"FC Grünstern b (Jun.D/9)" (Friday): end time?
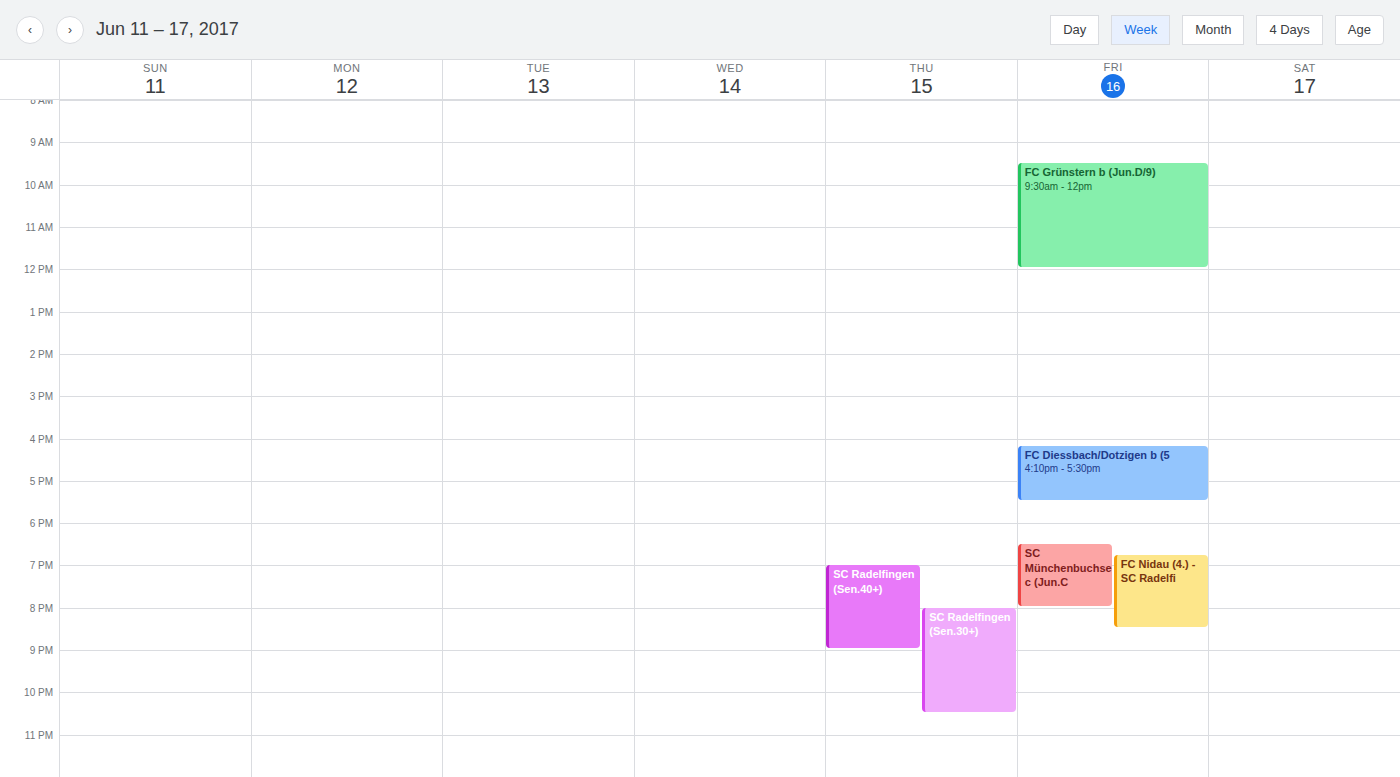
12:00 PM